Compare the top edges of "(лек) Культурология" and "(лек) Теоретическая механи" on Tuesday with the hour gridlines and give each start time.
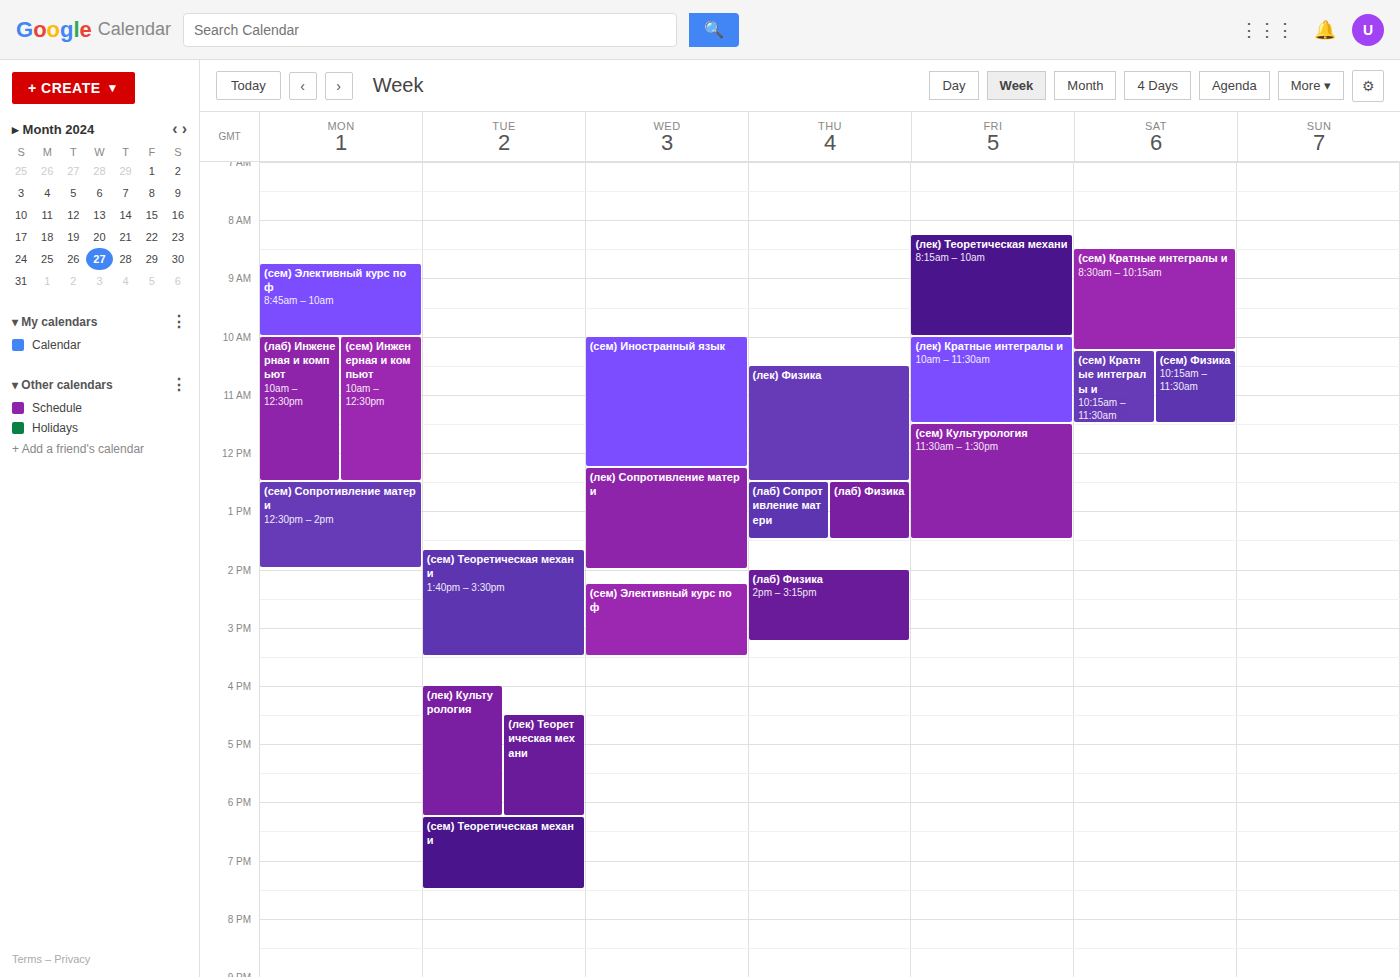
"(лек) Культурология": 16:00, exactly on the 16:00 line. "(лек) Теоретическая механи": 16:30, halfway between the 16:00 and 17:00 lines.